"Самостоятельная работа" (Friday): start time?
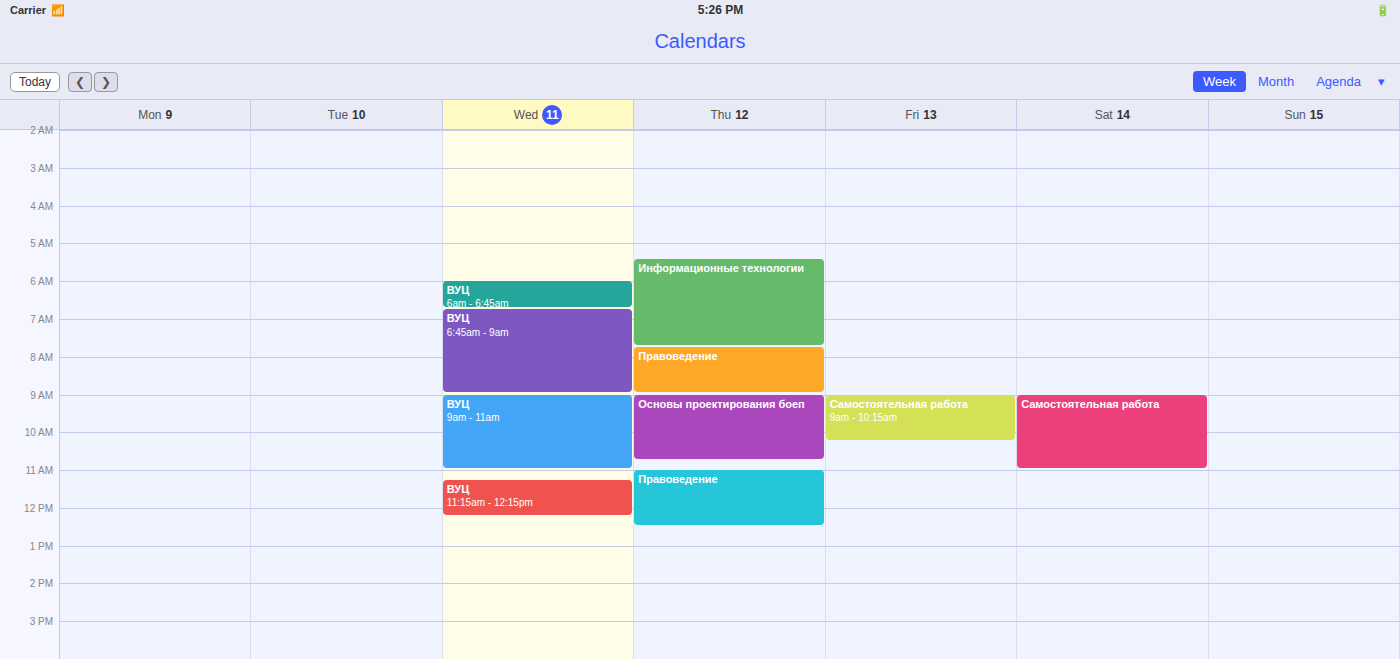
9:00 AM